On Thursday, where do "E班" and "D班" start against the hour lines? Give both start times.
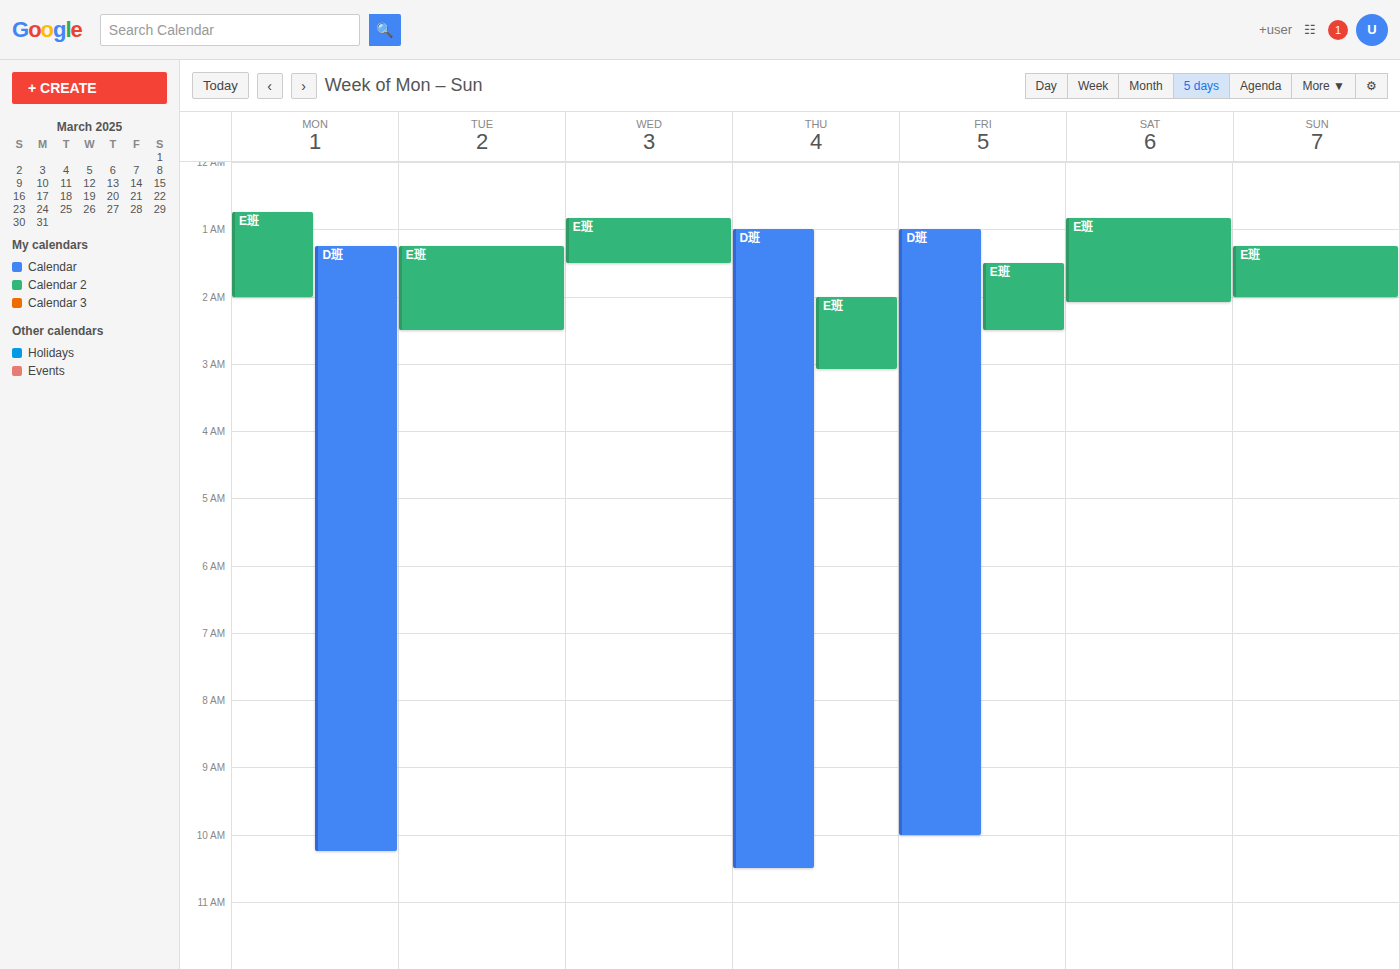
"E班": 2:00 AM, exactly on the 2 AM line. "D班": 1:00 AM, exactly on the 1 AM line.